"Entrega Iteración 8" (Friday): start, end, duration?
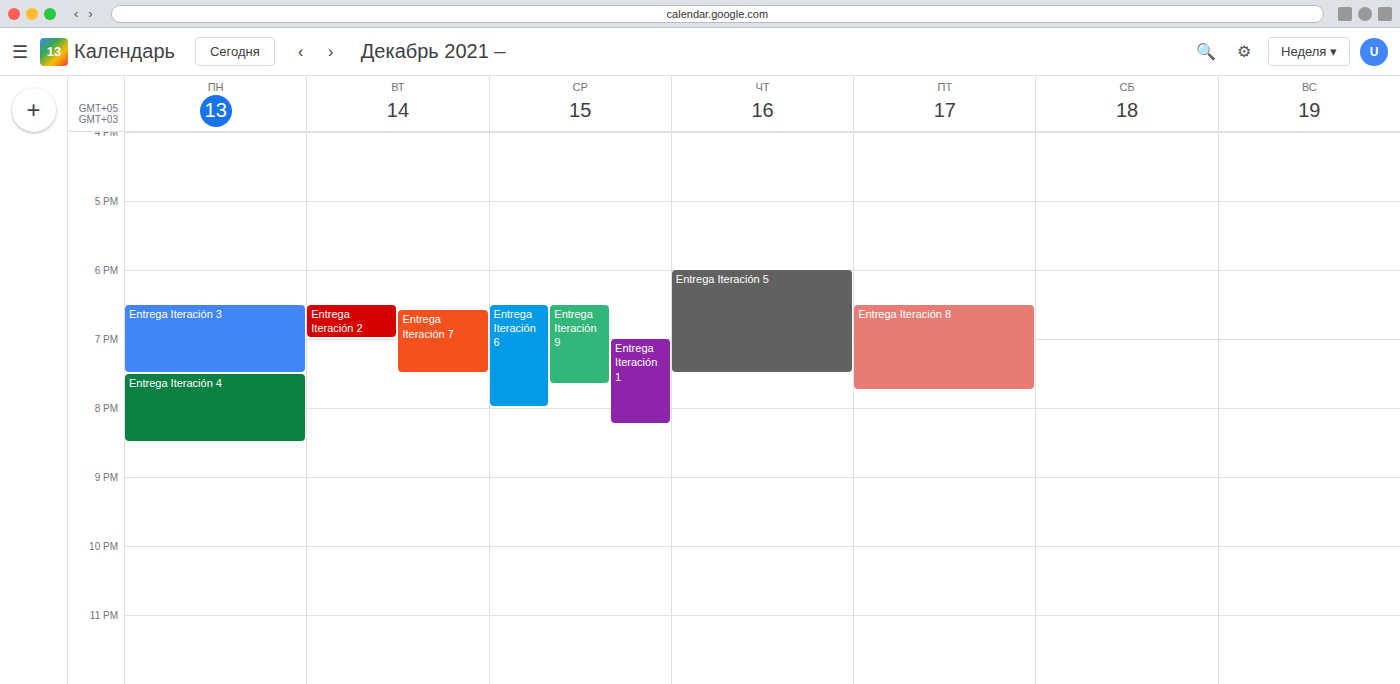
6:30 PM to 7:45 PM, 1 hour 15 minutes